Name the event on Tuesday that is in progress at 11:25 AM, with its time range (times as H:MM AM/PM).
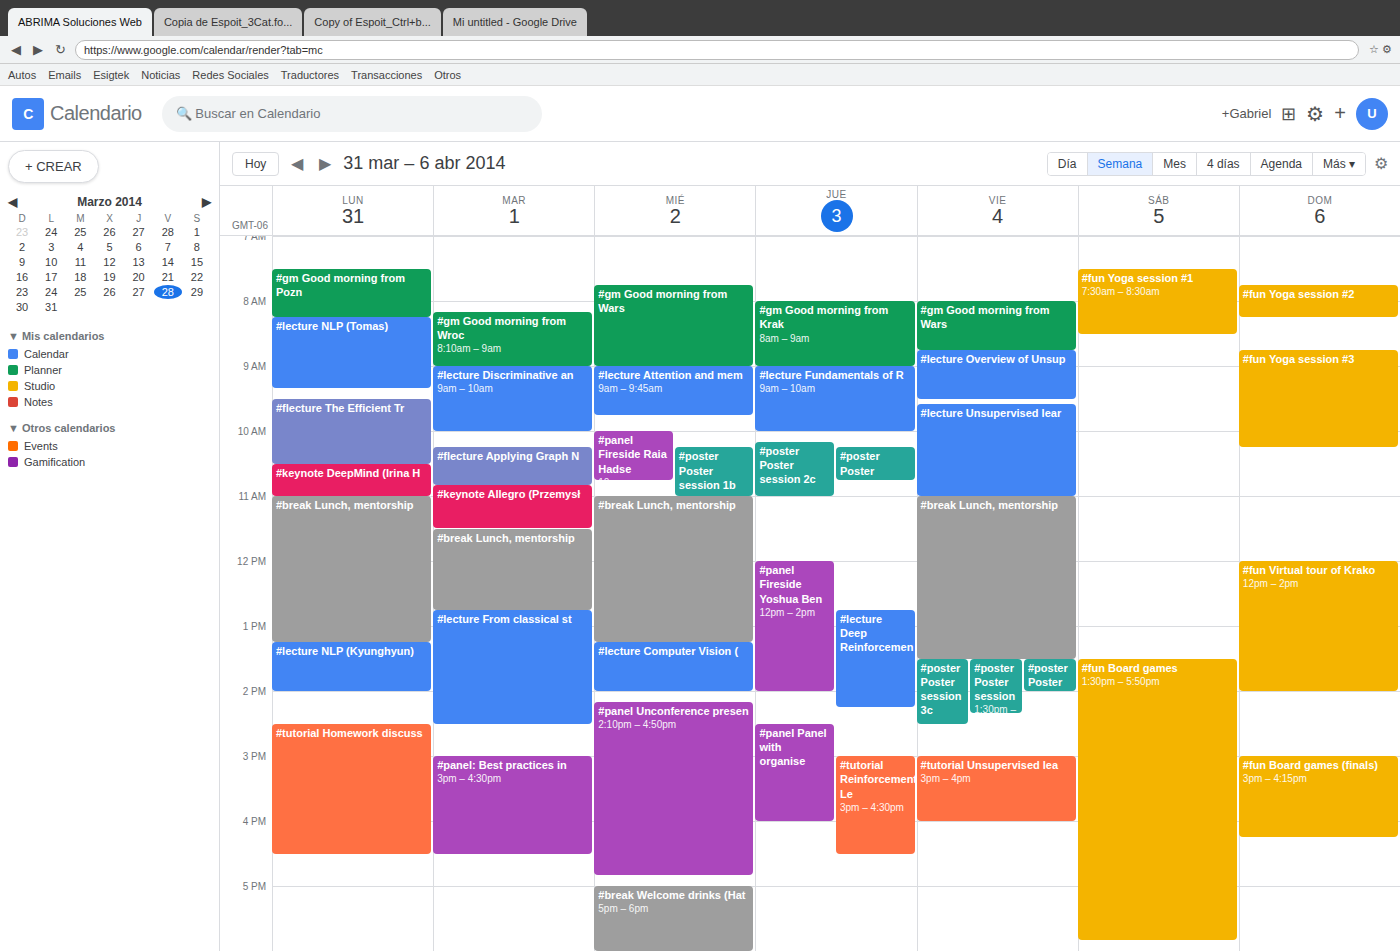
"#keynote Allegro (Przemysł", 10:50 AM to 11:30 AM